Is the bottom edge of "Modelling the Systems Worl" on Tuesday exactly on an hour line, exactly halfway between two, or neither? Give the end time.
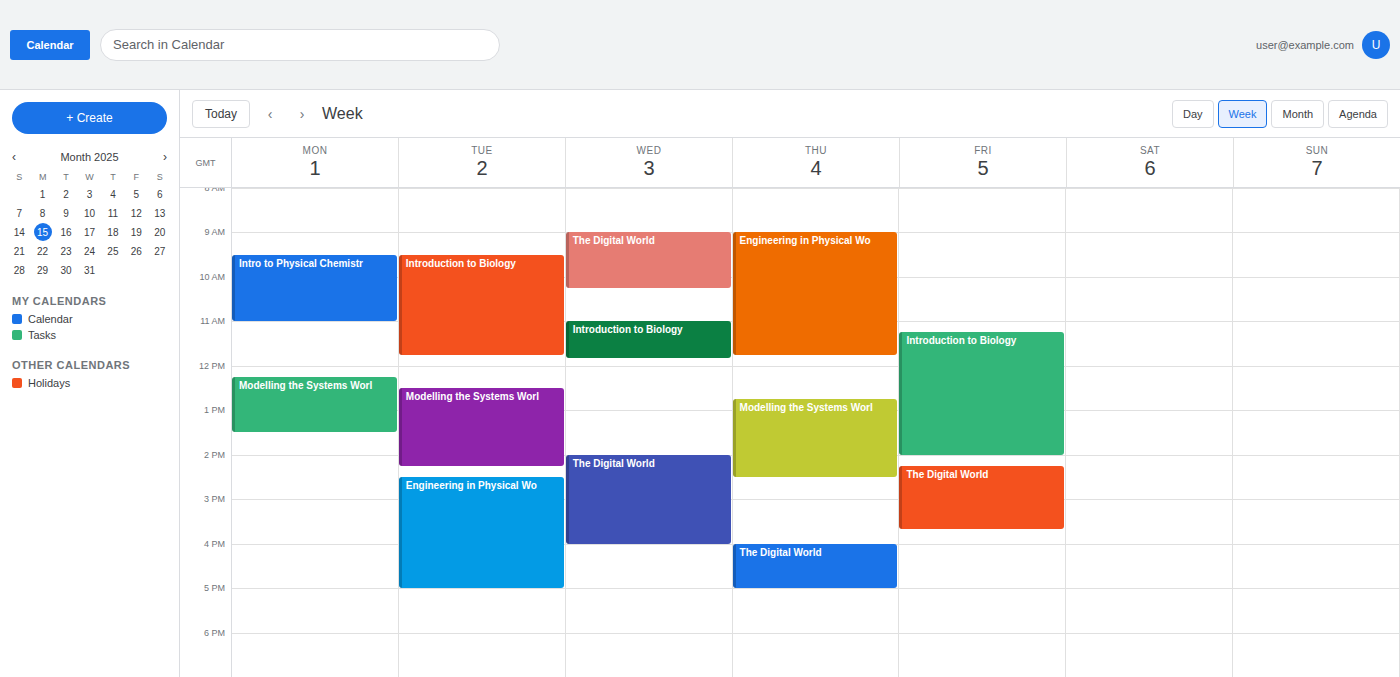
2:15 PM -- neither: a quarter of the way from the 2 PM line to the 3 PM line.